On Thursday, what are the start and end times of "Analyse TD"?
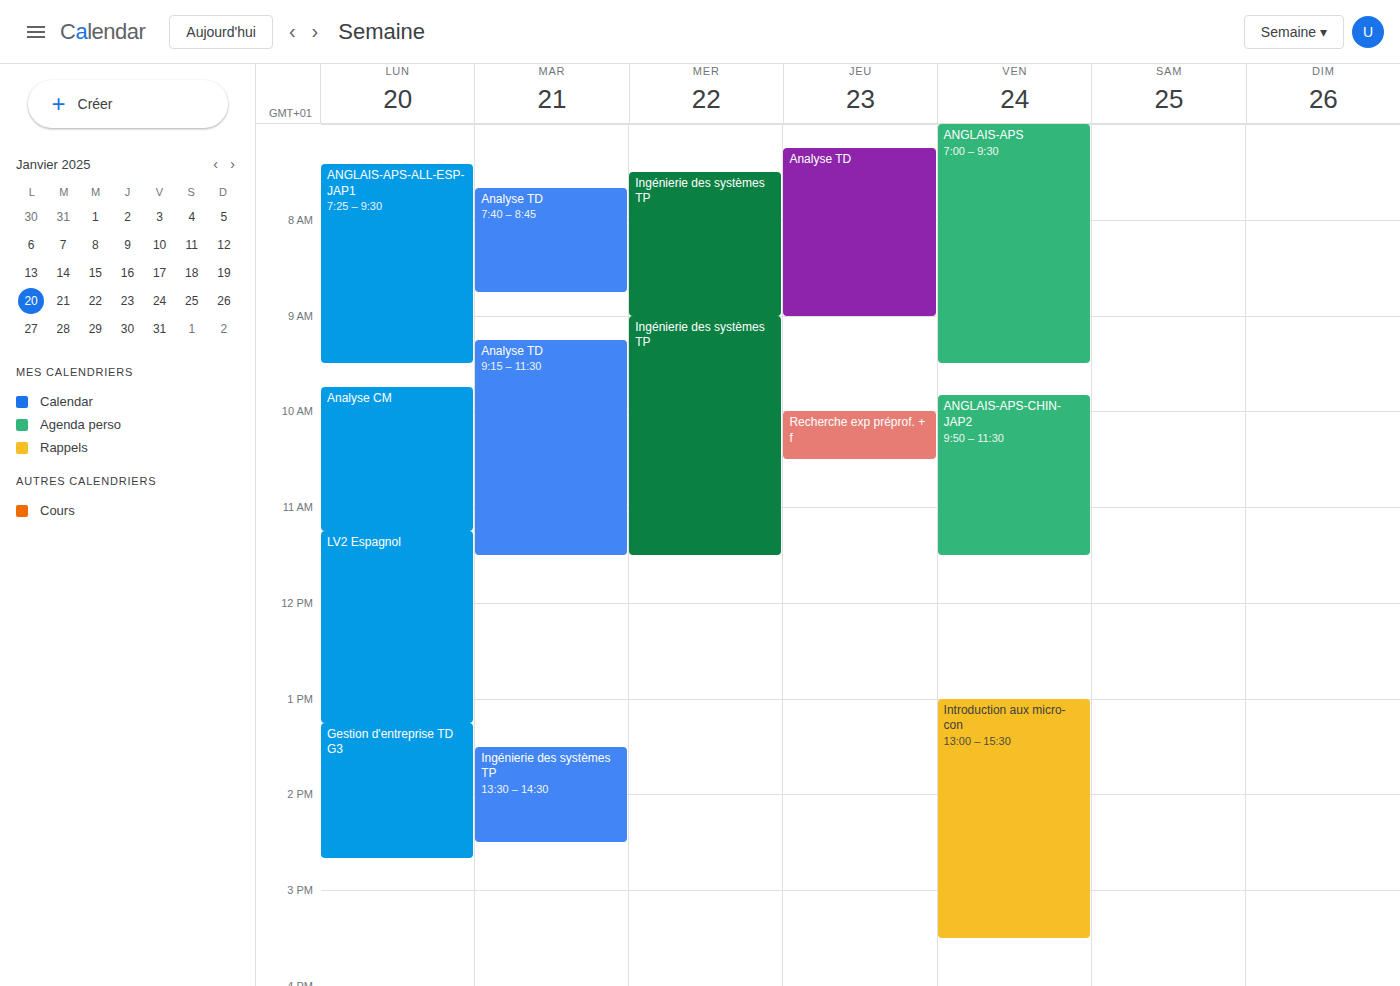
7:15 AM to 9:00 AM